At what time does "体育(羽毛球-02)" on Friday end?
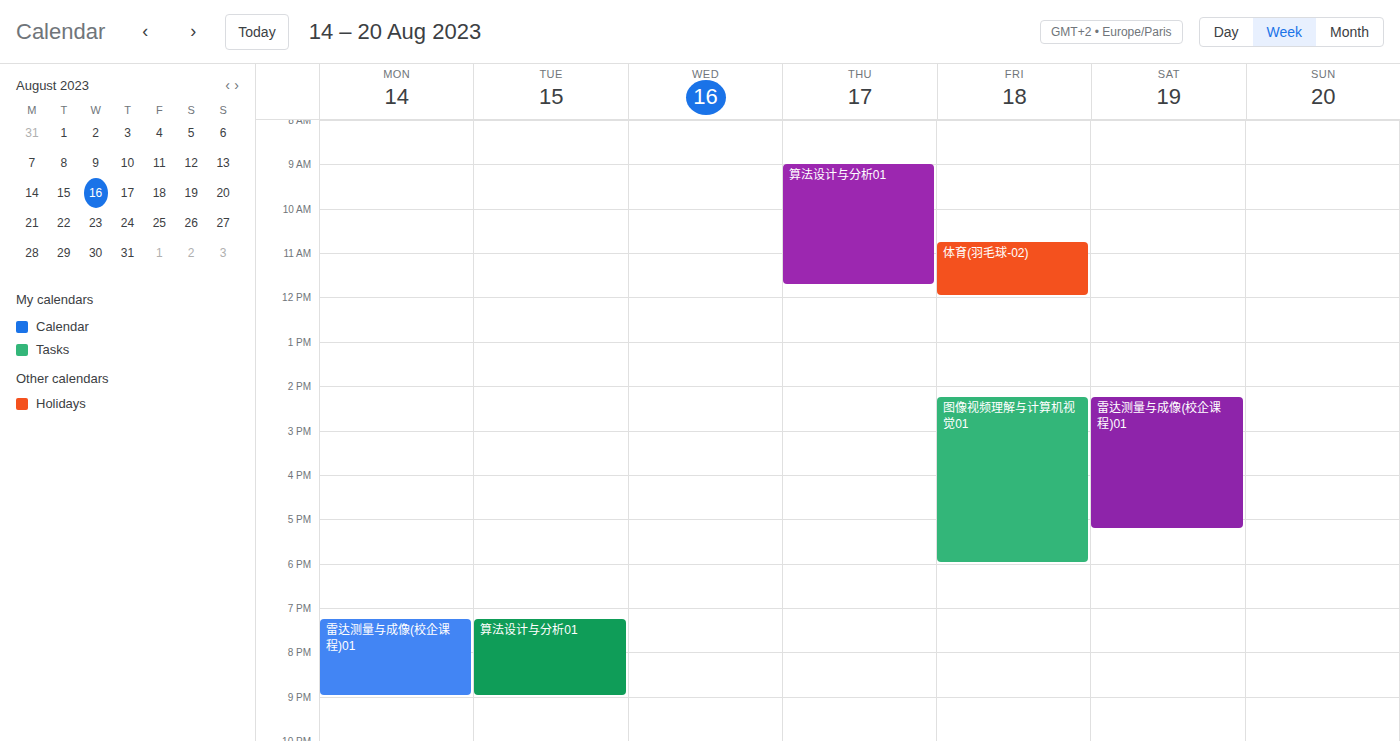
12:00 PM